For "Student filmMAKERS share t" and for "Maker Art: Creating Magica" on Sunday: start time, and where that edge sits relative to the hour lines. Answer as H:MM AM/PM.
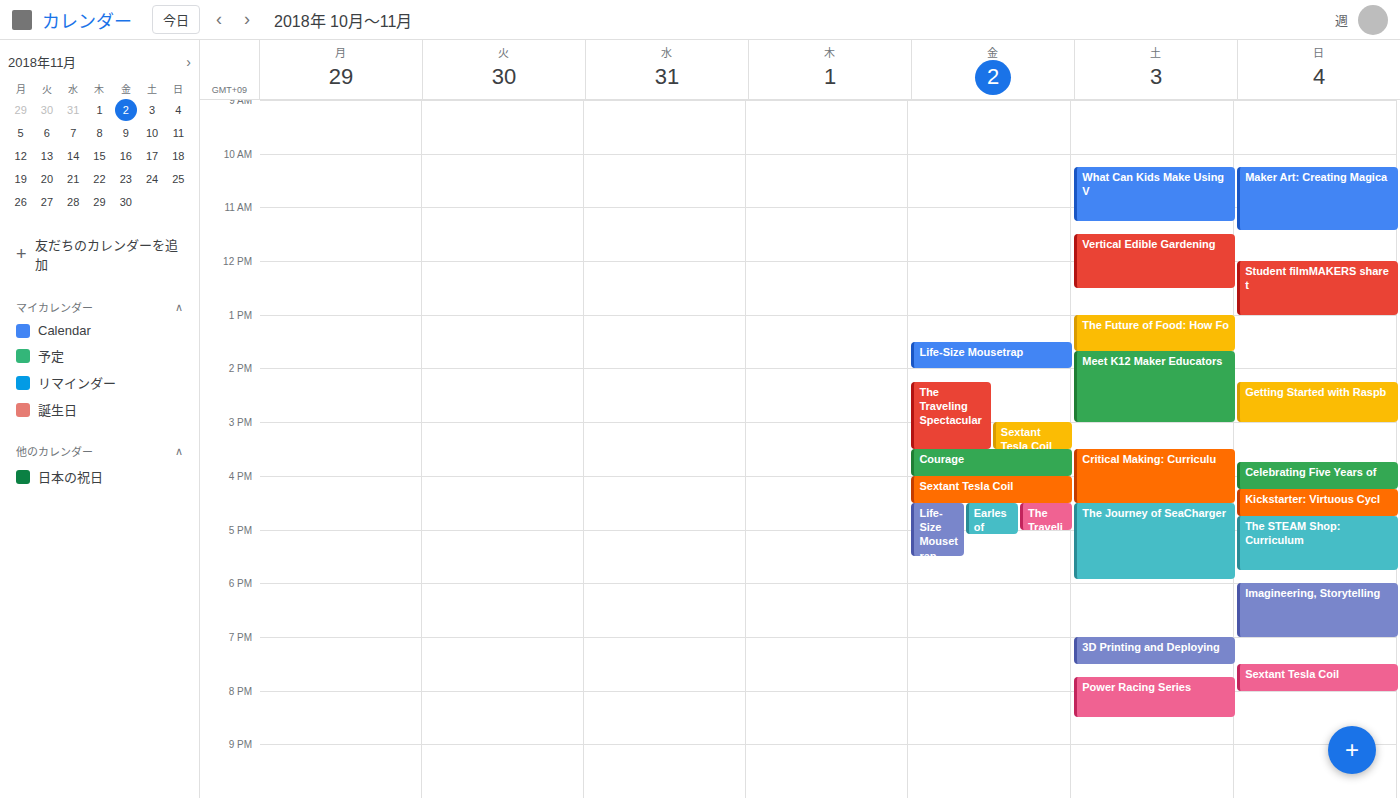
"Student filmMAKERS share t": 12:00 PM, exactly on the 12 PM line. "Maker Art: Creating Magica": 10:15 AM, neither: a quarter of the way from the 10 AM line to the 11 AM line.